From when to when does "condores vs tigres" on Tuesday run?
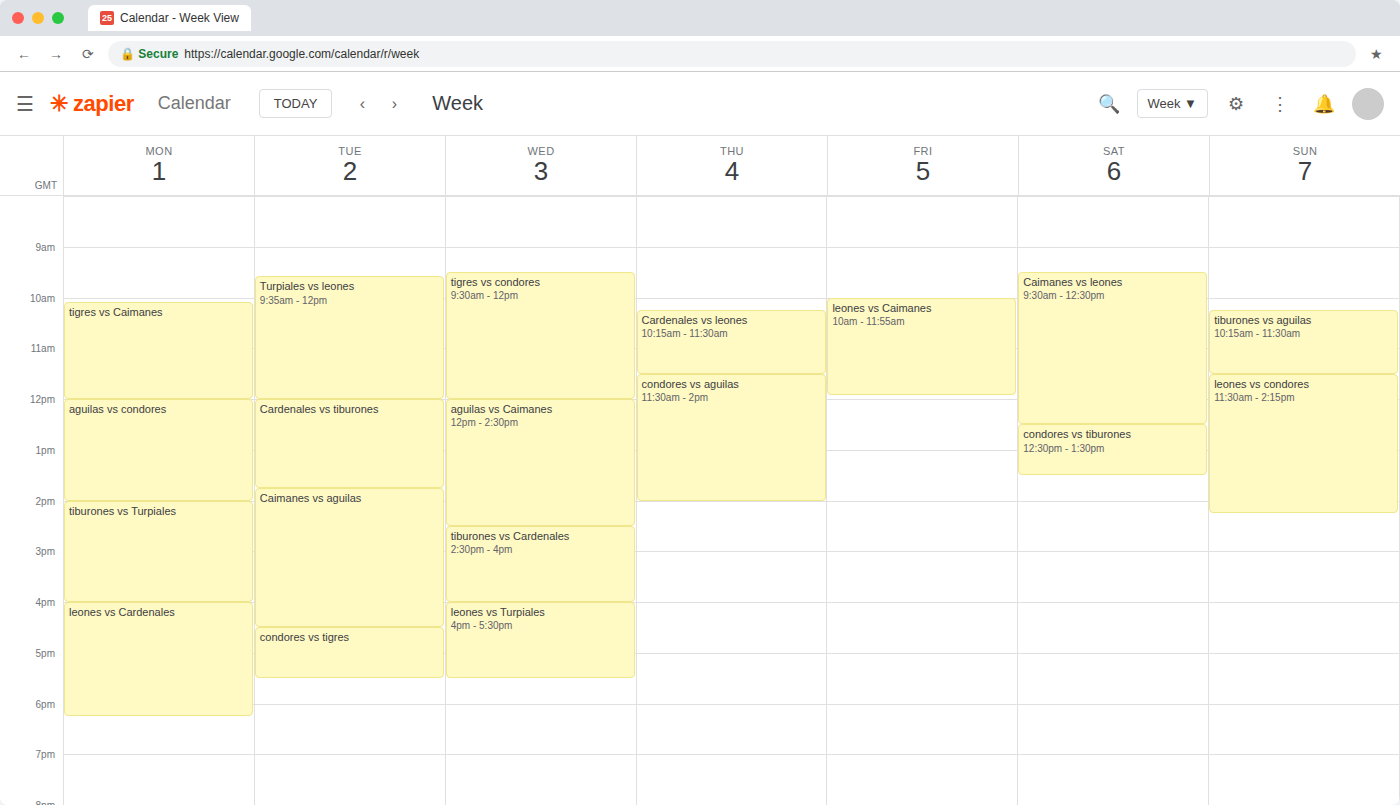
4:30 PM to 5:30 PM